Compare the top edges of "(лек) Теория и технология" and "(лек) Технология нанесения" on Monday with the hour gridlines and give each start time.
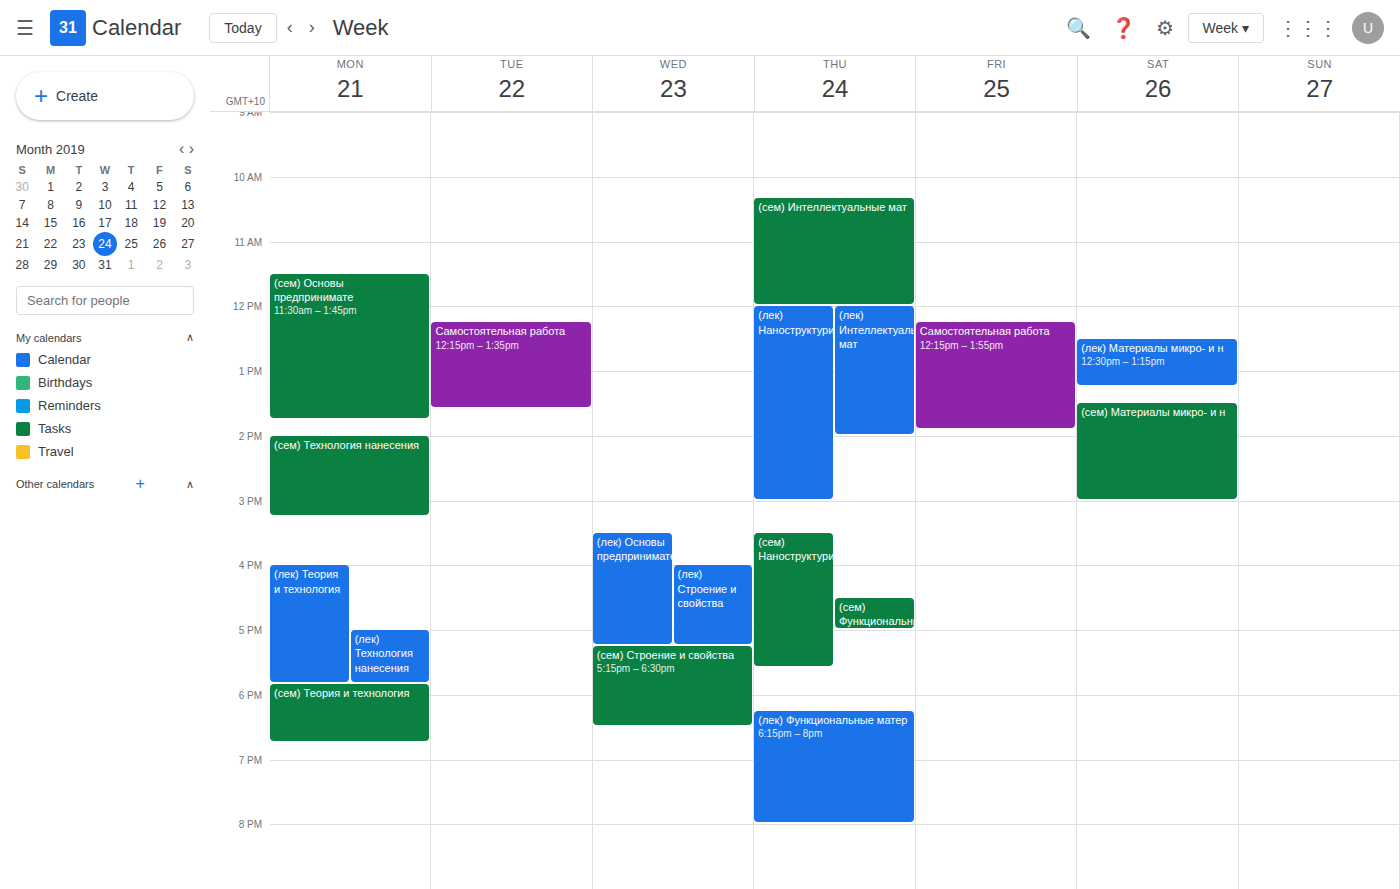
"(лек) Теория и технология": 4:00 PM, exactly on the 4 PM line. "(лек) Технология нанесения": 5:00 PM, exactly on the 5 PM line.